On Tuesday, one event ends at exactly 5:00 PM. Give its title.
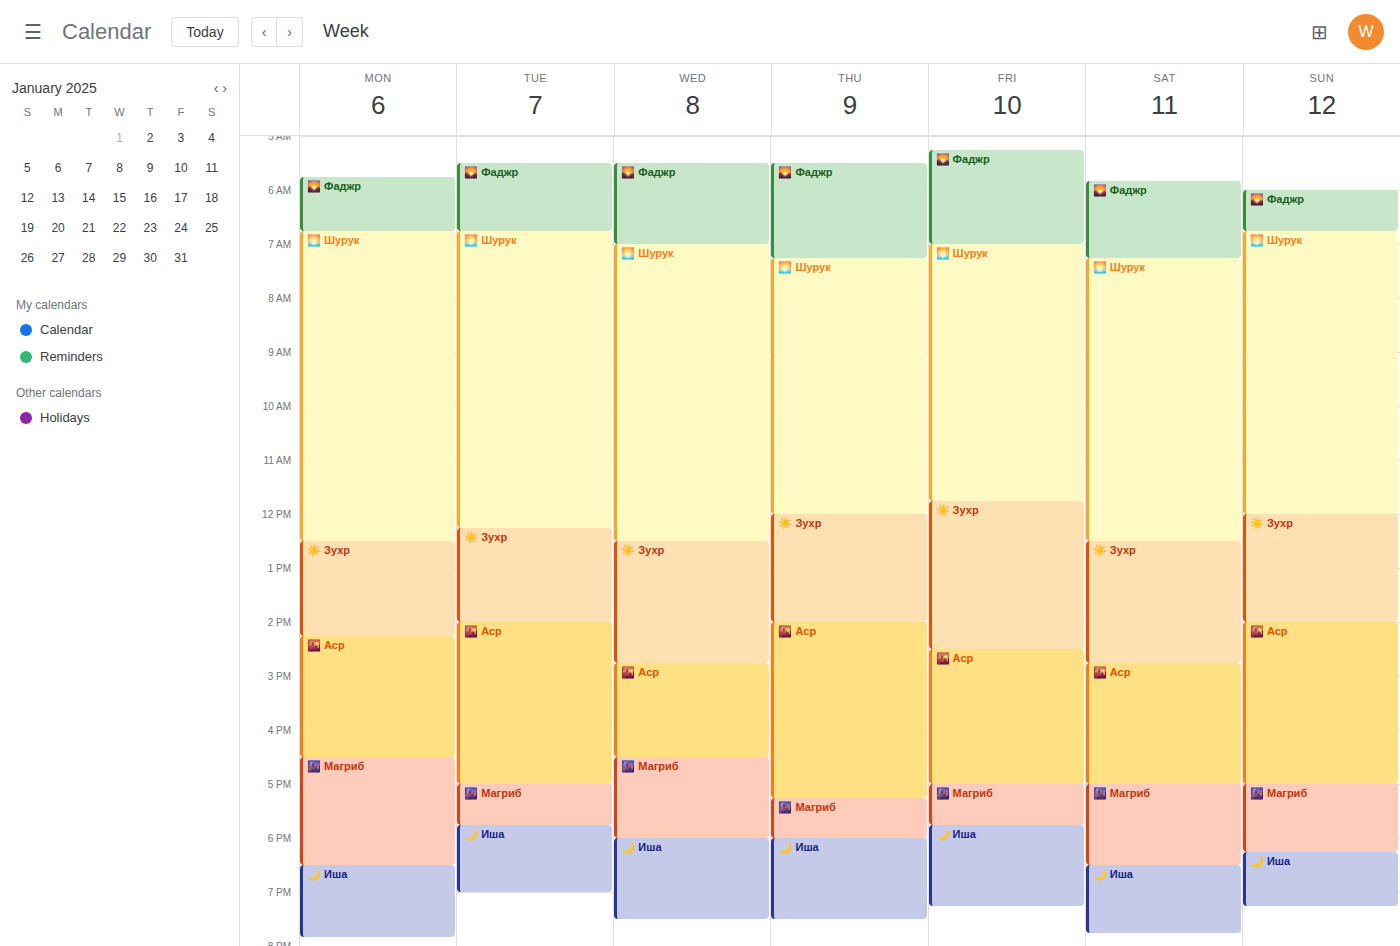
"🌇 Аср"